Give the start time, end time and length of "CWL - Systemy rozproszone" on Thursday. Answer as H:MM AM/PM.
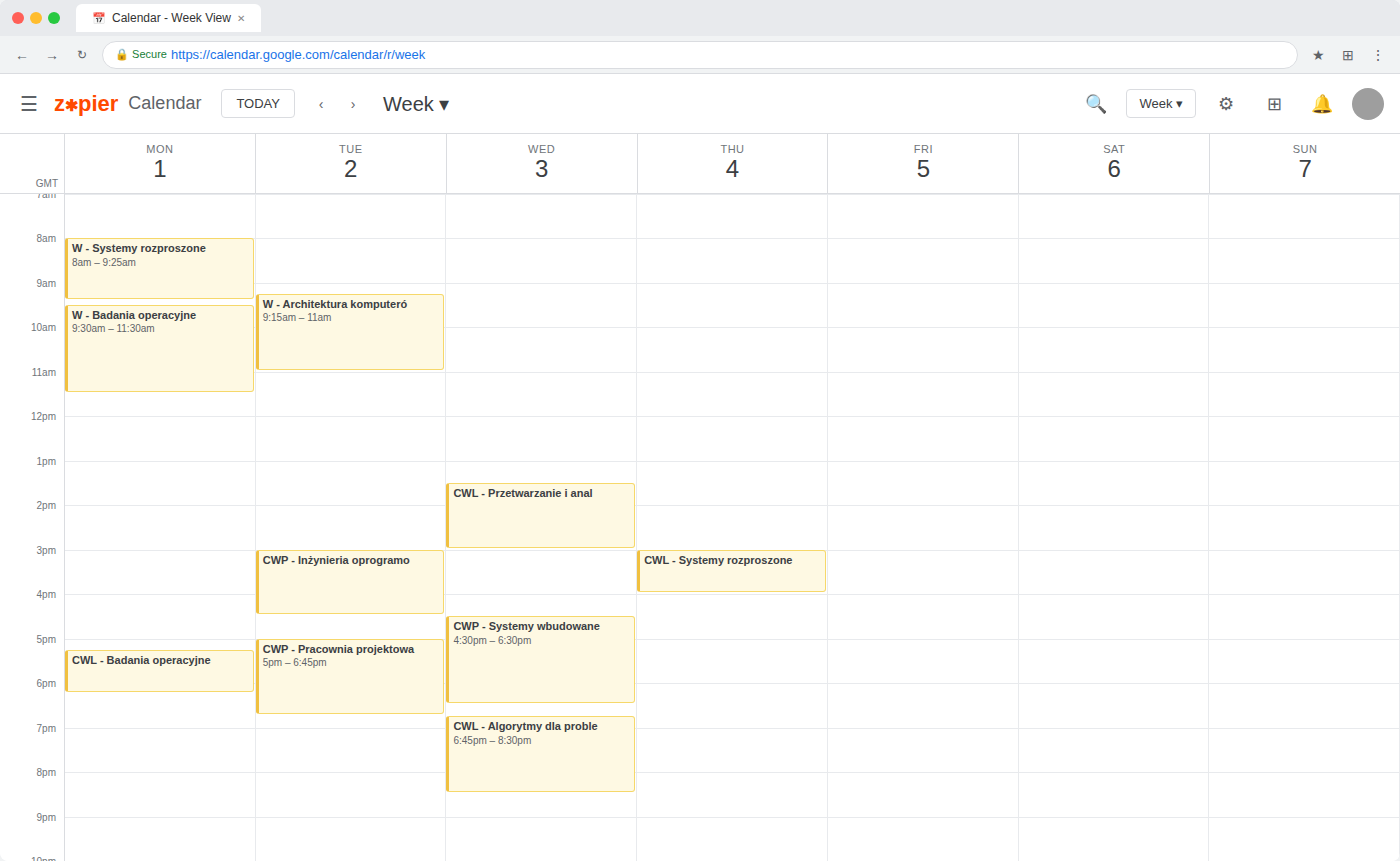
3:00 PM to 4:00 PM, 1 hour